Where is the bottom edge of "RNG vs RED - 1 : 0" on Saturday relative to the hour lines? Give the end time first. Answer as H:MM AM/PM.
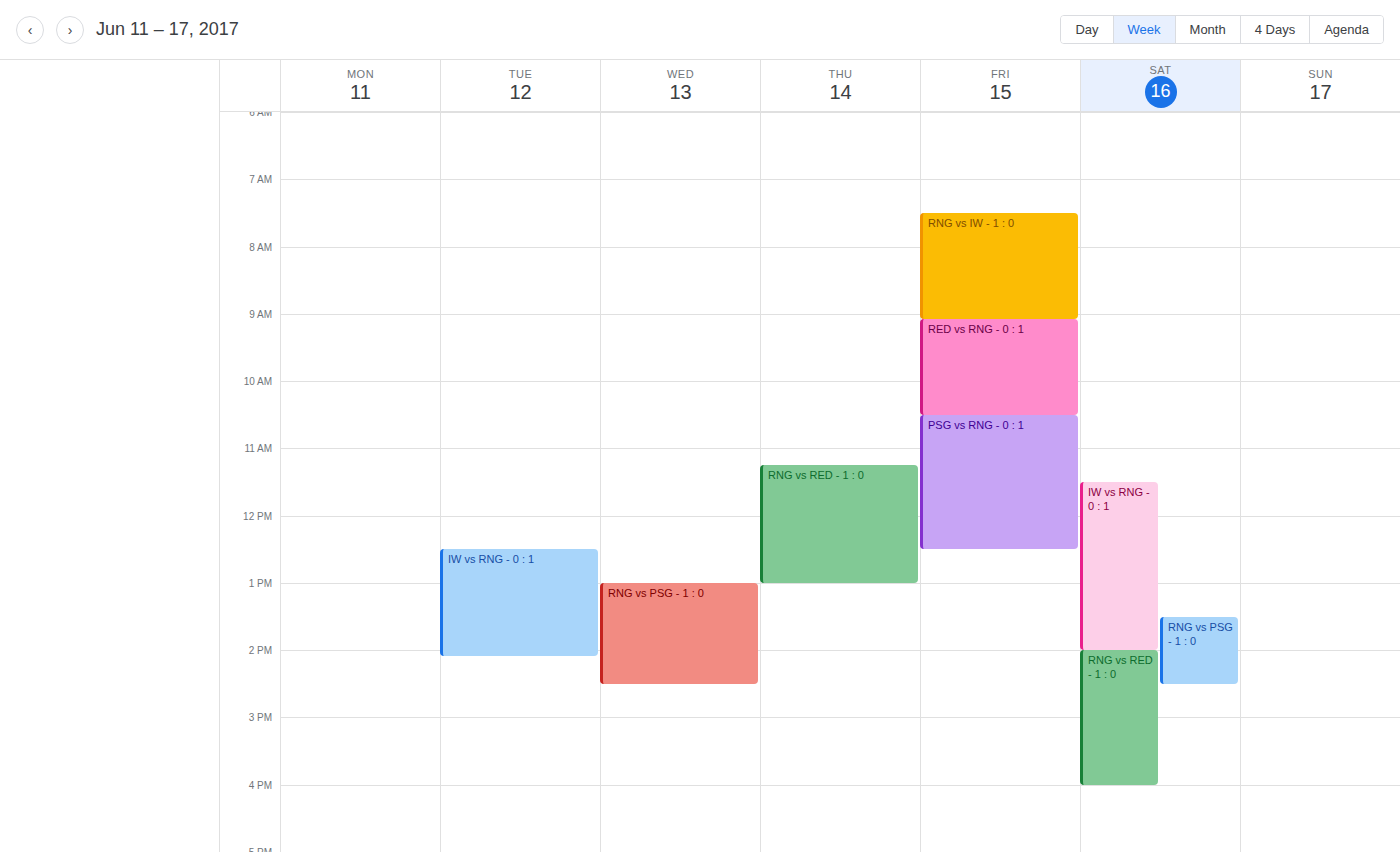
4:00 PM -- exactly on the 4 PM line.